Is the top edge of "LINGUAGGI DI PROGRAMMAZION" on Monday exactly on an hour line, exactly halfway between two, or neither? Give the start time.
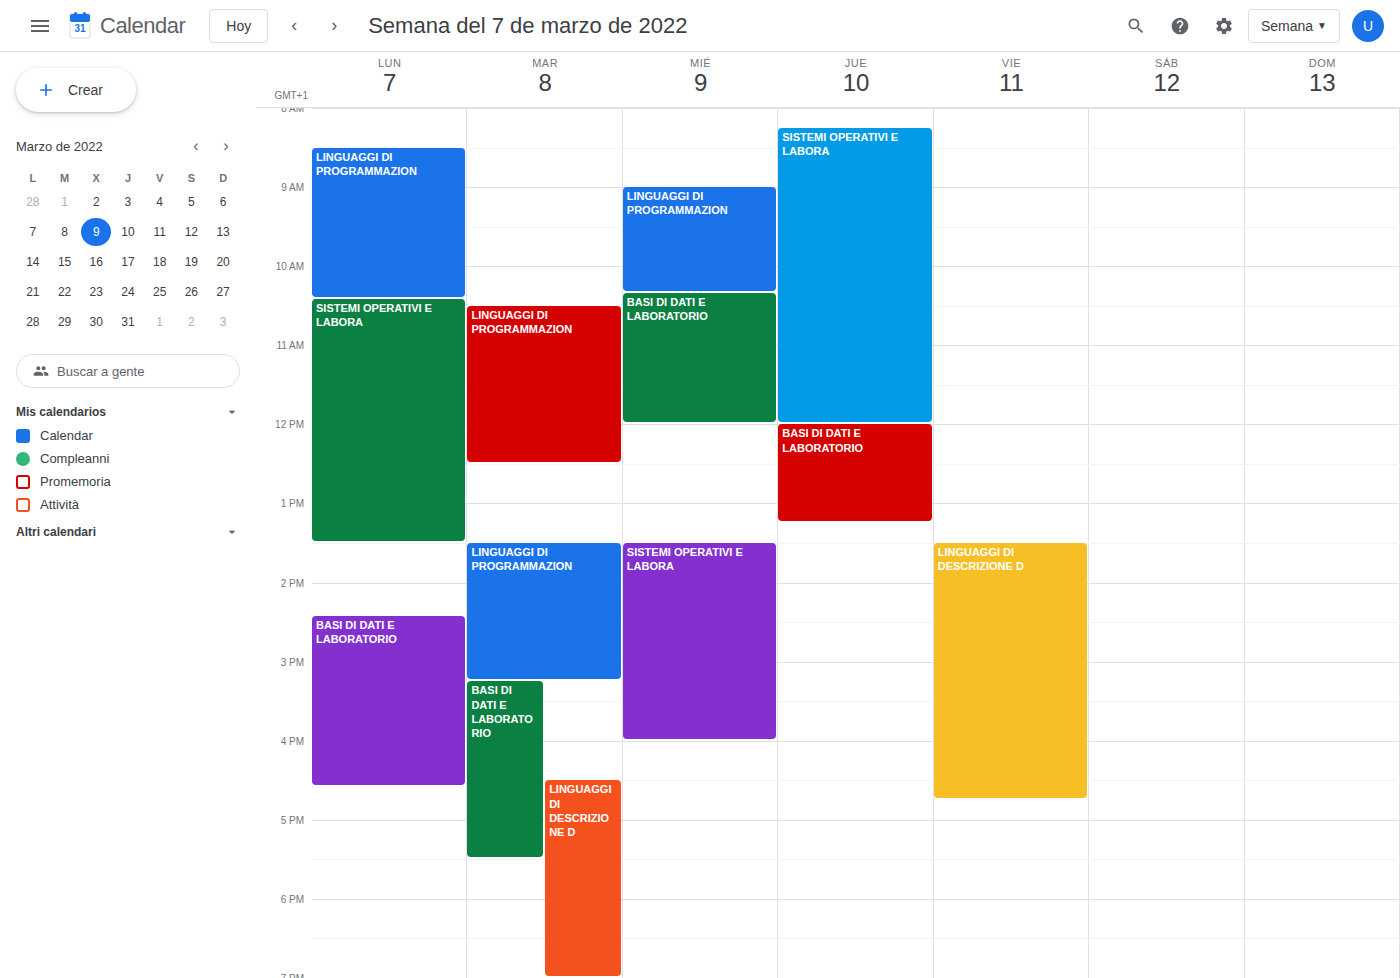
8:30 AM -- halfway between the 8 AM and 9 AM lines.